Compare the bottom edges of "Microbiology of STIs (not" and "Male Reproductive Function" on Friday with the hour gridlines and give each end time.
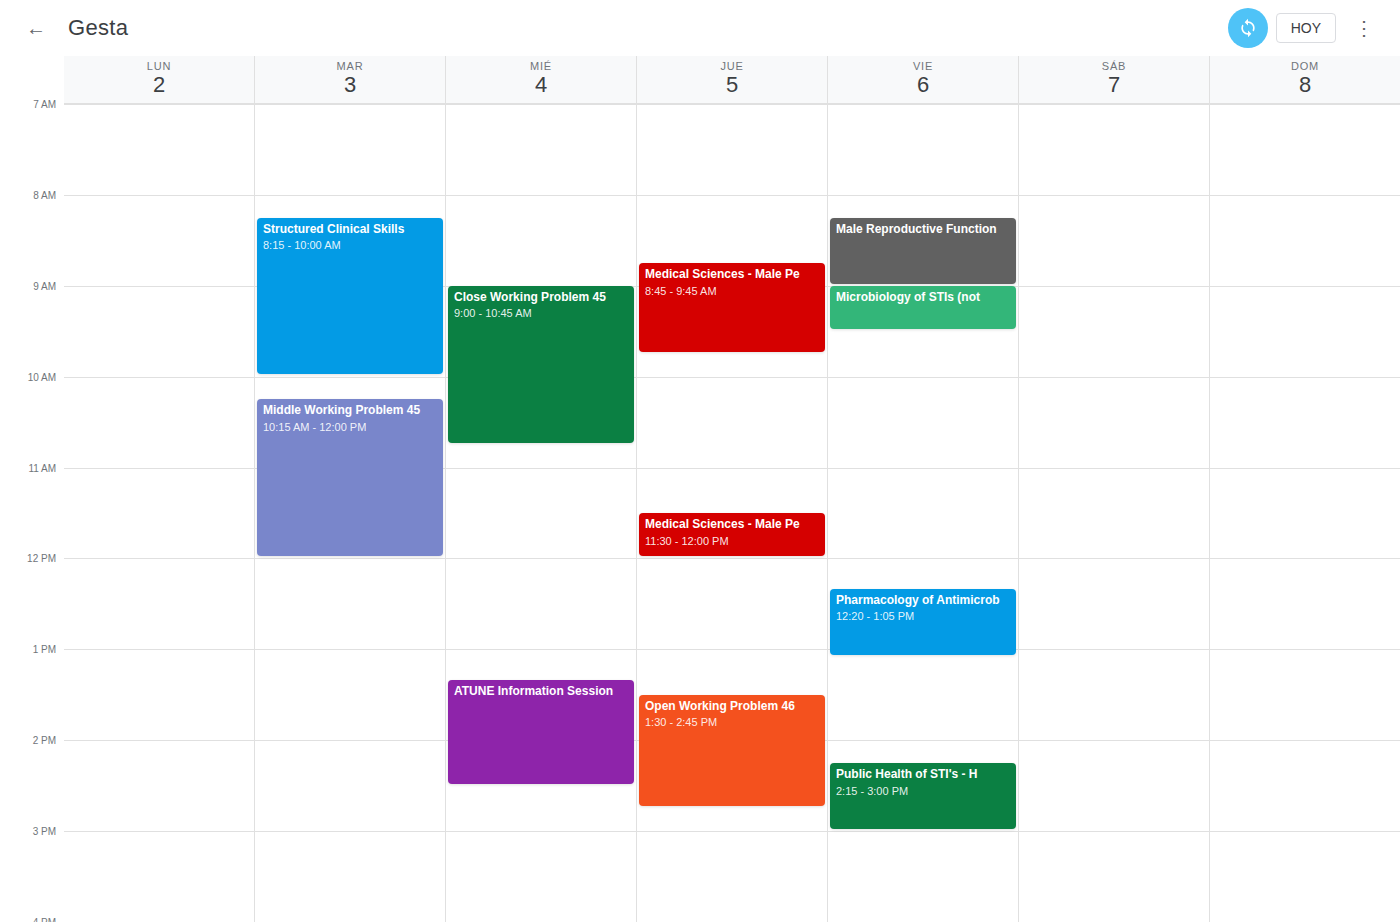
"Microbiology of STIs (not": 09:30, halfway between the 09:00 and 10:00 lines. "Male Reproductive Function": 09:00, exactly on the 09:00 line.